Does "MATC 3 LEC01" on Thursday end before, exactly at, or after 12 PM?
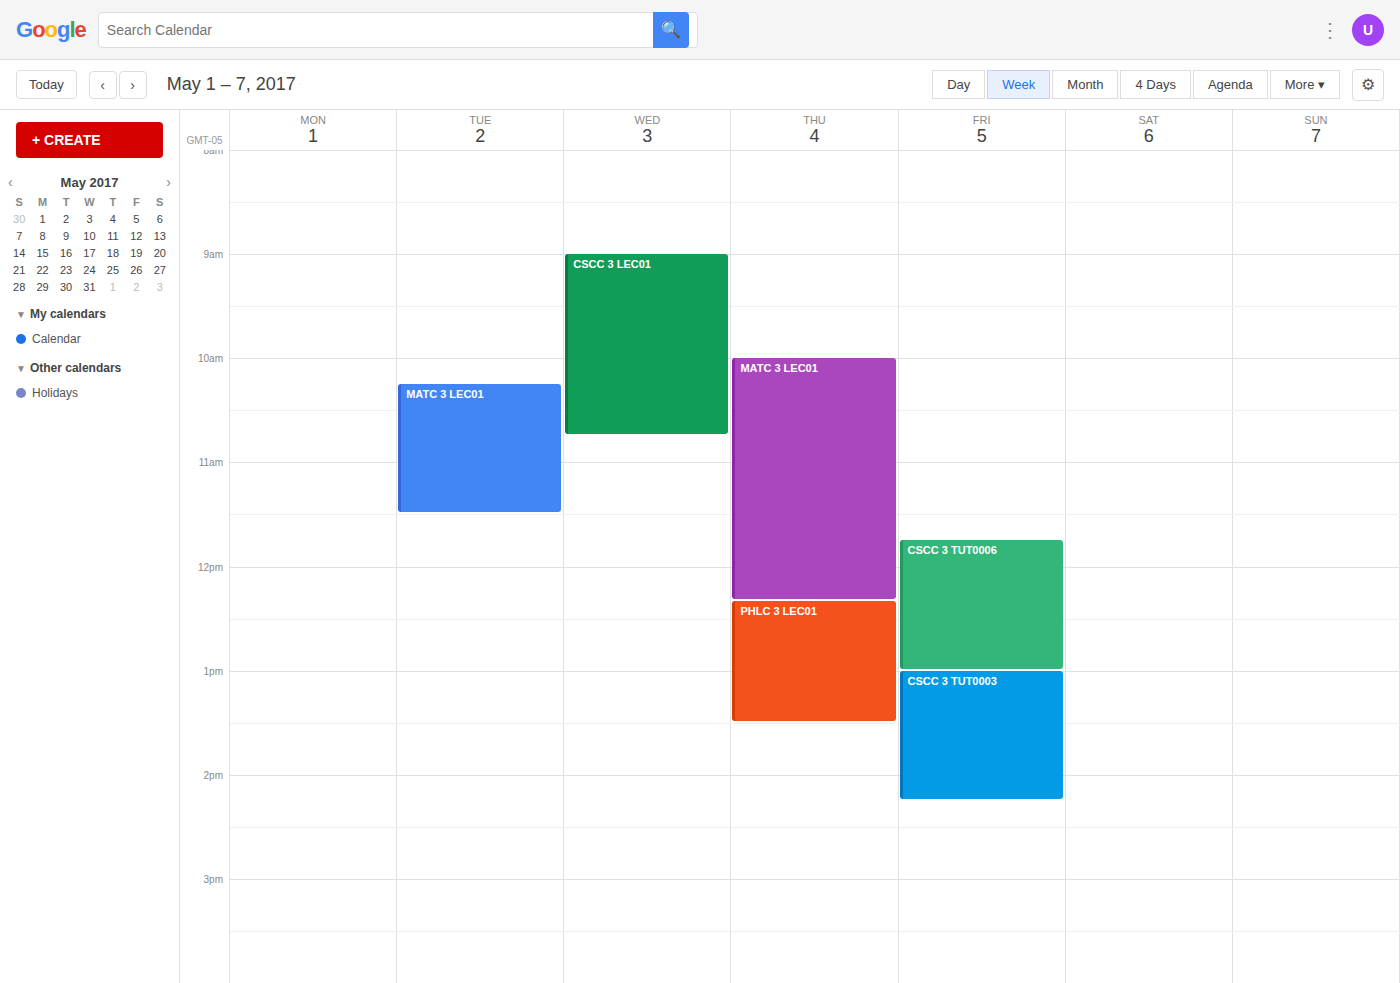
12:20 PM -- after 12 PM, 20 minutes below the 12 PM line.